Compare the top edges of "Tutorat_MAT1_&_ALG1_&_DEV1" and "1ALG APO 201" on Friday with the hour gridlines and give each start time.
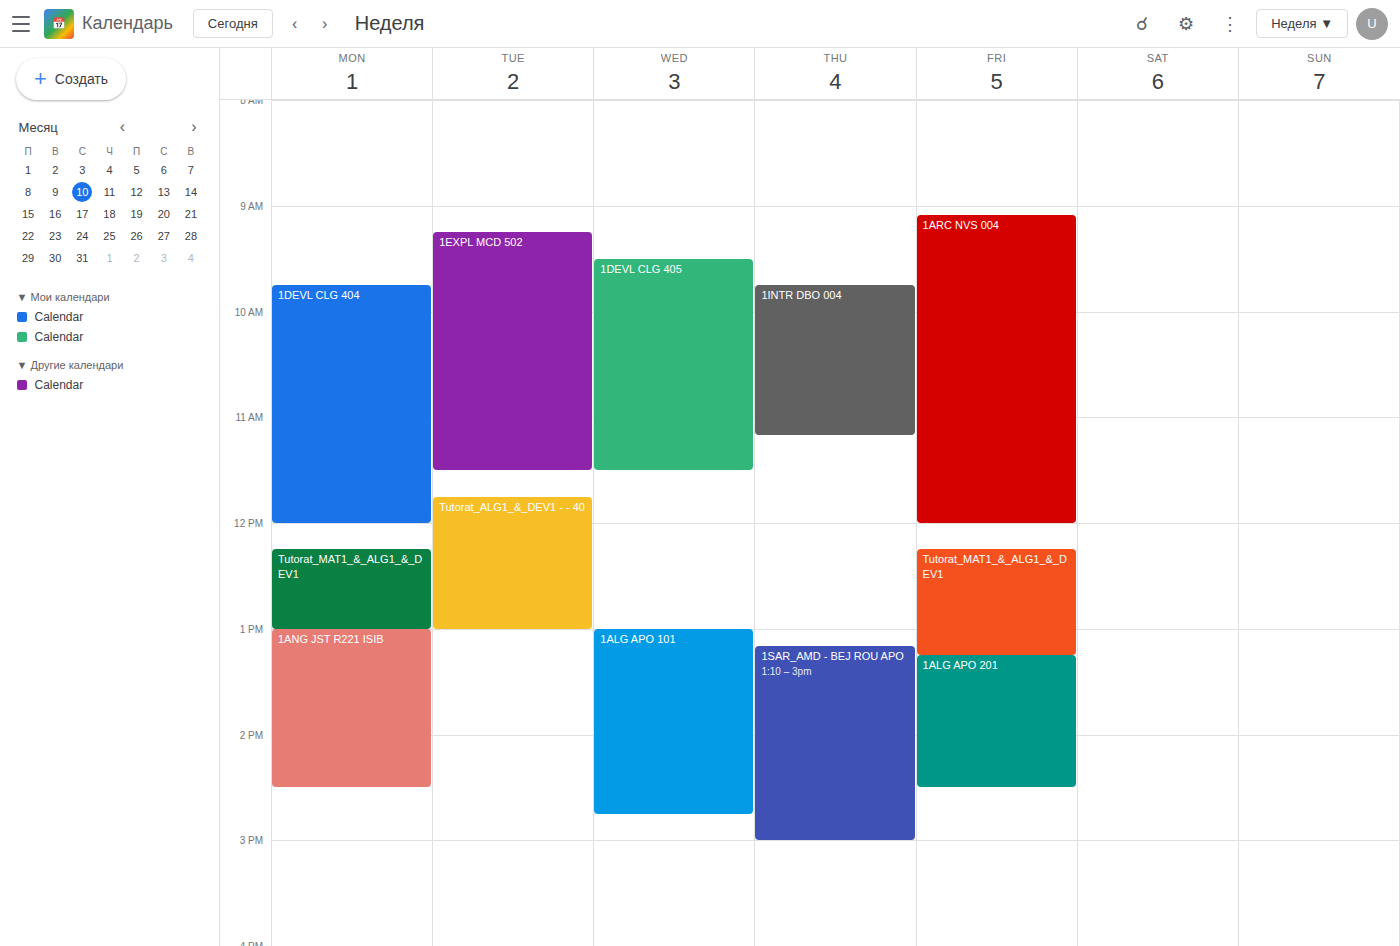
"Tutorat_MAT1_&_ALG1_&_DEV1": 12:15, neither: a quarter of the way from the 12:00 line to the 13:00 line. "1ALG APO 201": 13:15, neither: a quarter of the way from the 13:00 line to the 14:00 line.